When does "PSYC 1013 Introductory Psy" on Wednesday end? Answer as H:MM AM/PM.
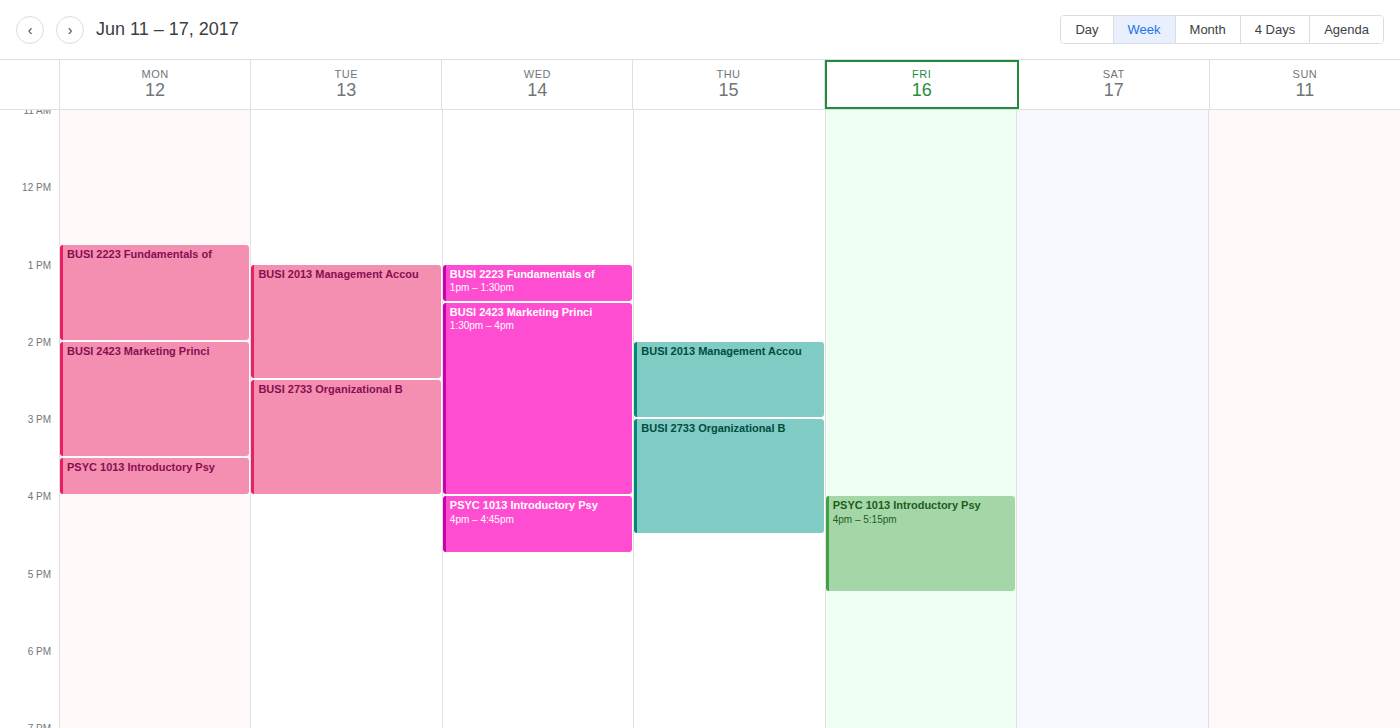
4:45 PM